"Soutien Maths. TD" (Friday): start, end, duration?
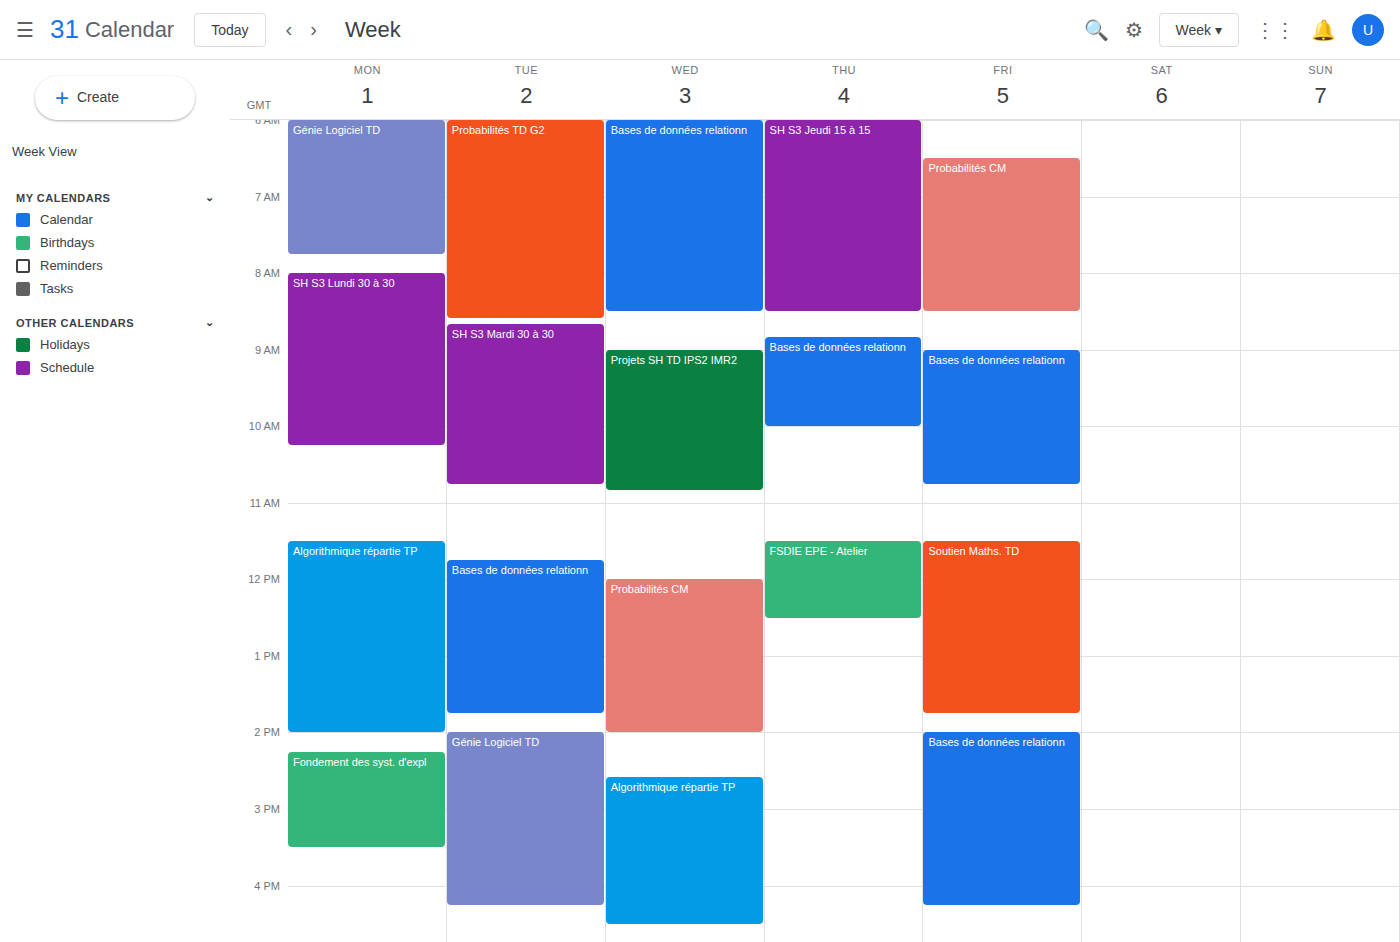
11:30 AM to 1:45 PM, 2 hours 15 minutes